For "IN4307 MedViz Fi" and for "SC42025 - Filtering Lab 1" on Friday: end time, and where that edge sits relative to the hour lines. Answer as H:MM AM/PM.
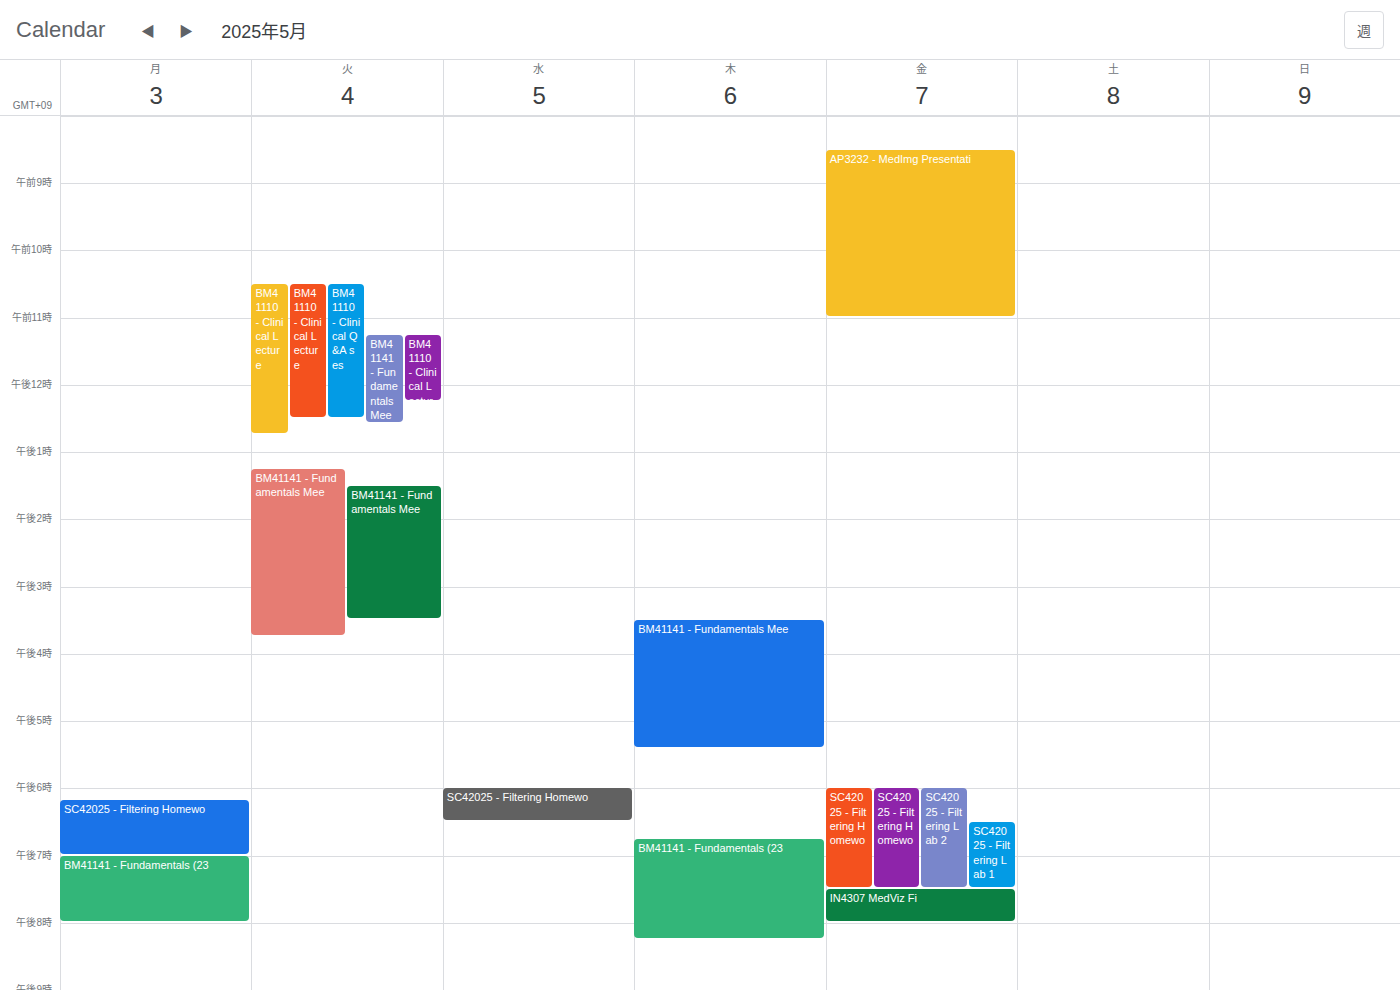
"IN4307 MedViz Fi": 8:00 PM, exactly on the 8 PM line. "SC42025 - Filtering Lab 1": 7:30 PM, halfway between the 7 PM and 8 PM lines.